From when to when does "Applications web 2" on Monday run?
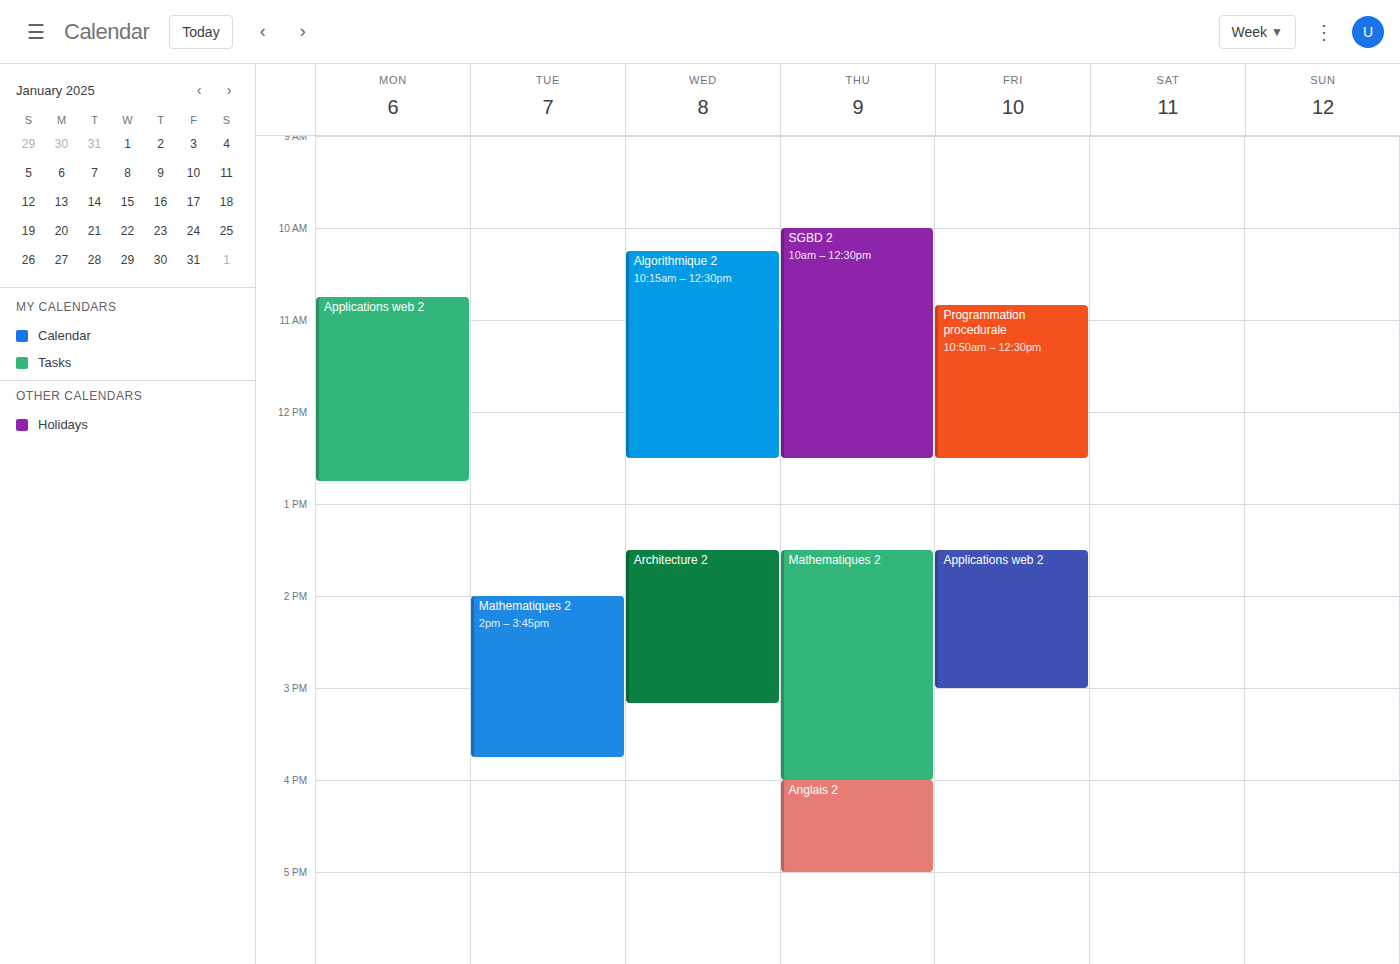
10:45 AM to 12:45 PM